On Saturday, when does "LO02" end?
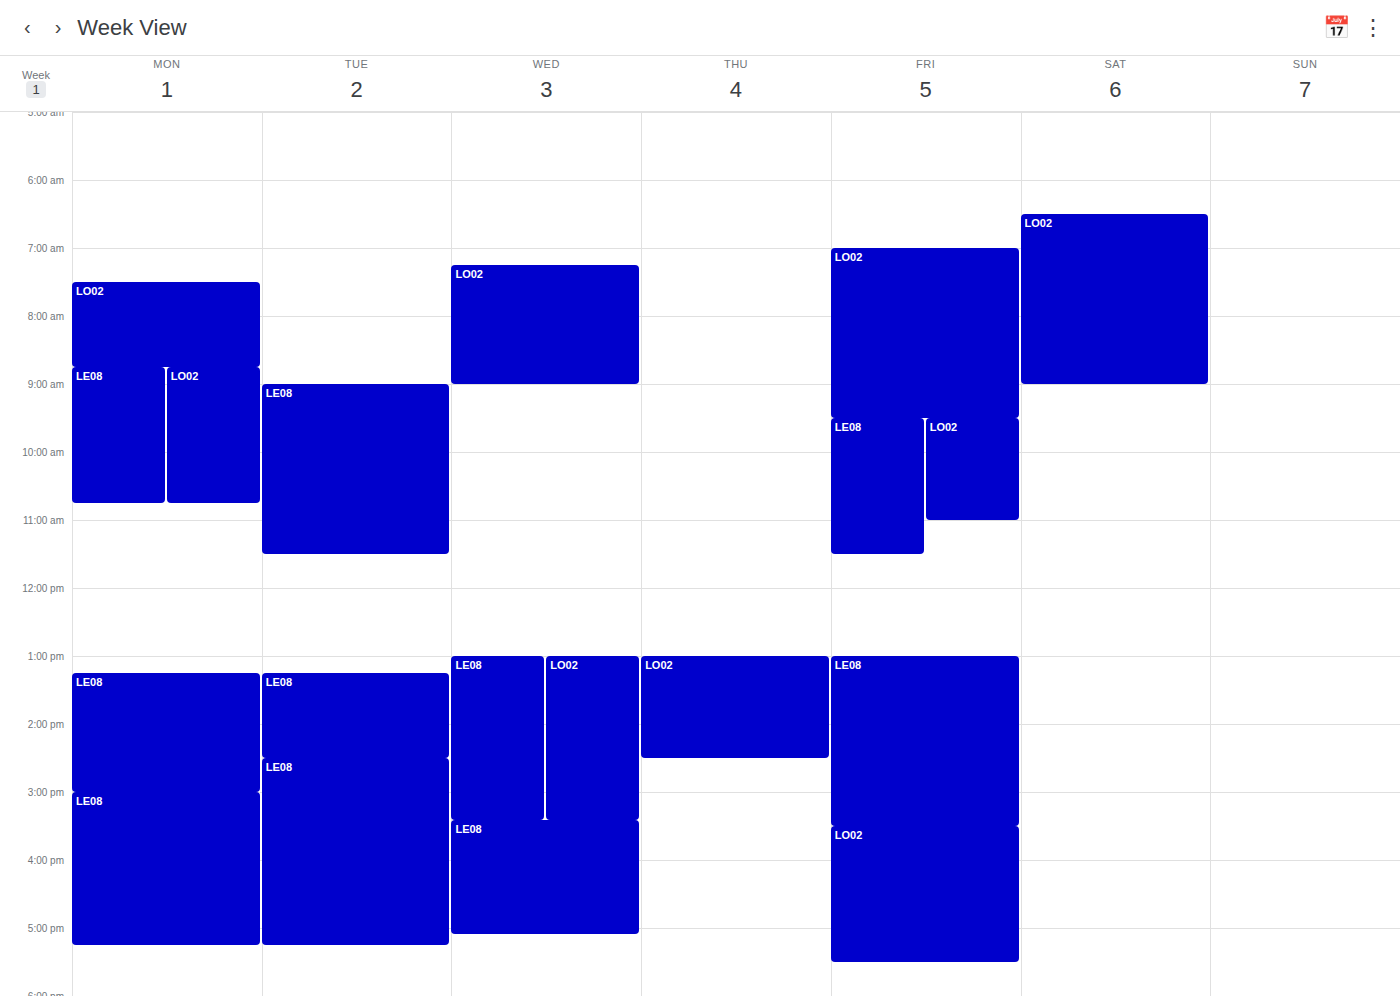
9:00 AM